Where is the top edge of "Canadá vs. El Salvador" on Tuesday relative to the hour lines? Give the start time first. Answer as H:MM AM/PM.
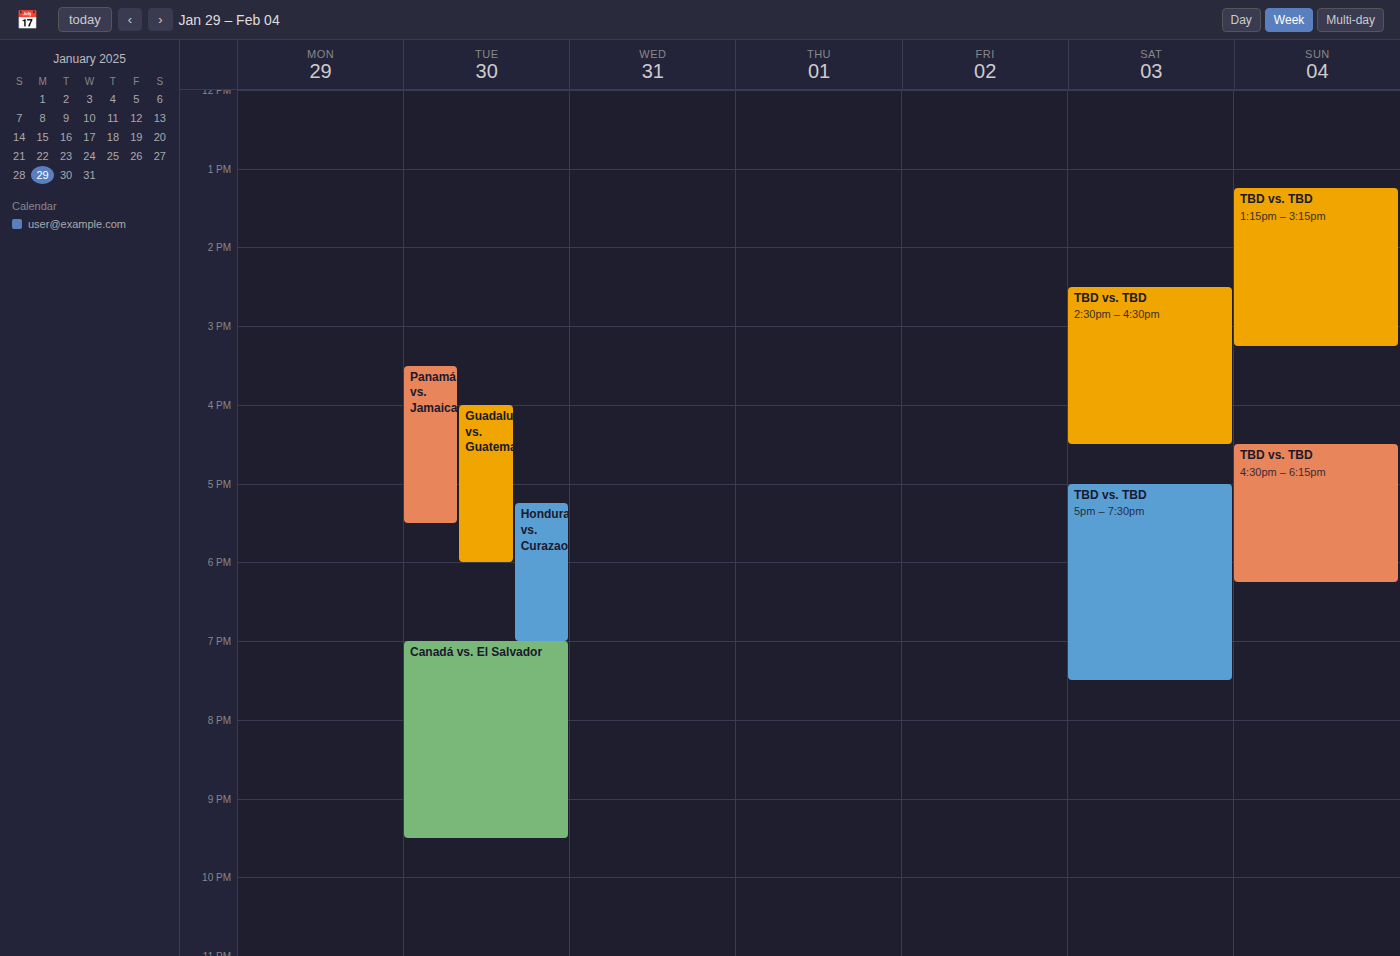
7:00 PM -- exactly on the 7 PM line.